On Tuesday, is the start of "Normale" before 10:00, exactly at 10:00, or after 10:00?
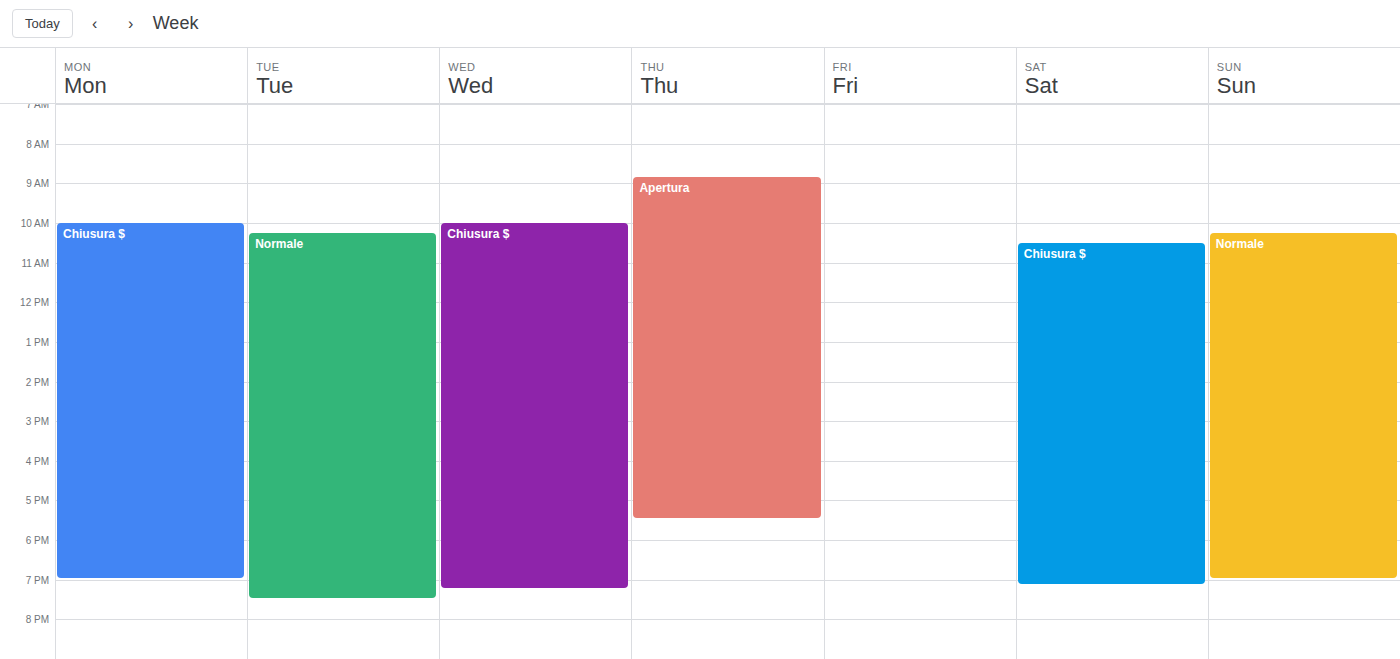
10:15 -- after 10:00, 15 minutes below the 10:00 line.